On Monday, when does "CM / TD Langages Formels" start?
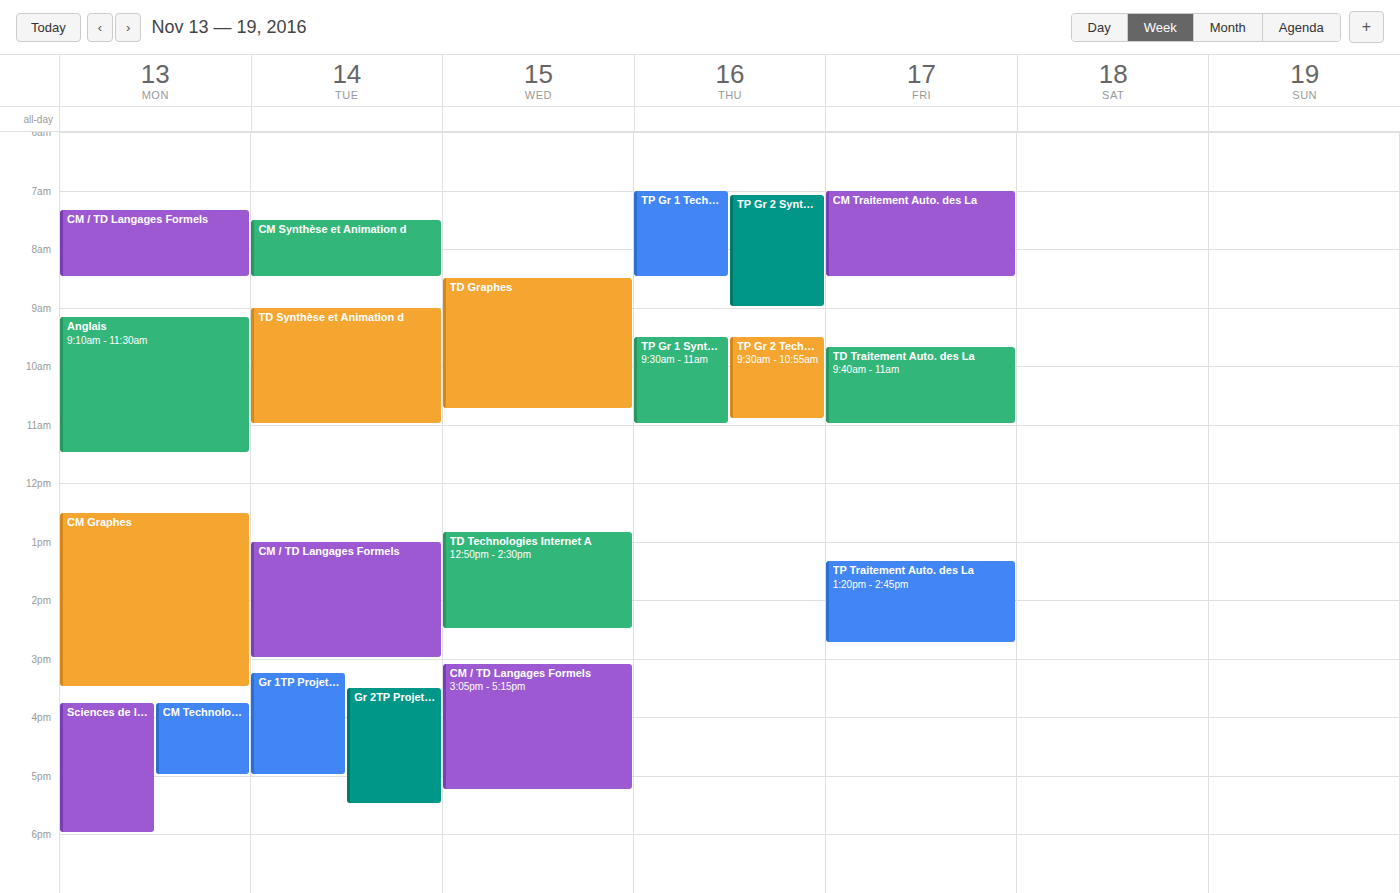
7:20 AM